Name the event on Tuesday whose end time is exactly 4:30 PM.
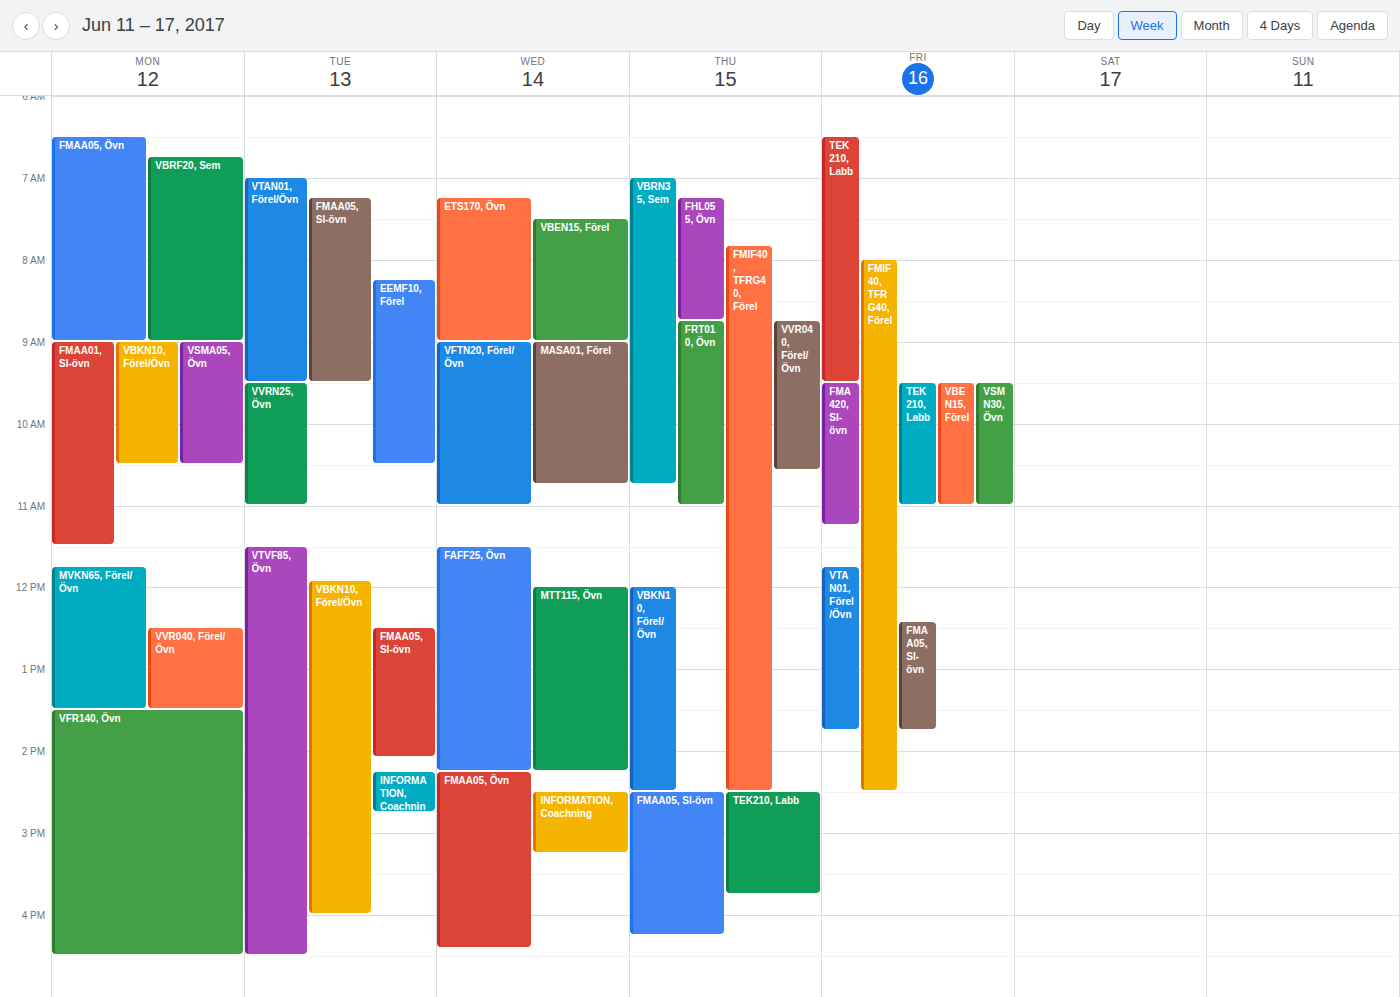
"VTVF85, Övn"